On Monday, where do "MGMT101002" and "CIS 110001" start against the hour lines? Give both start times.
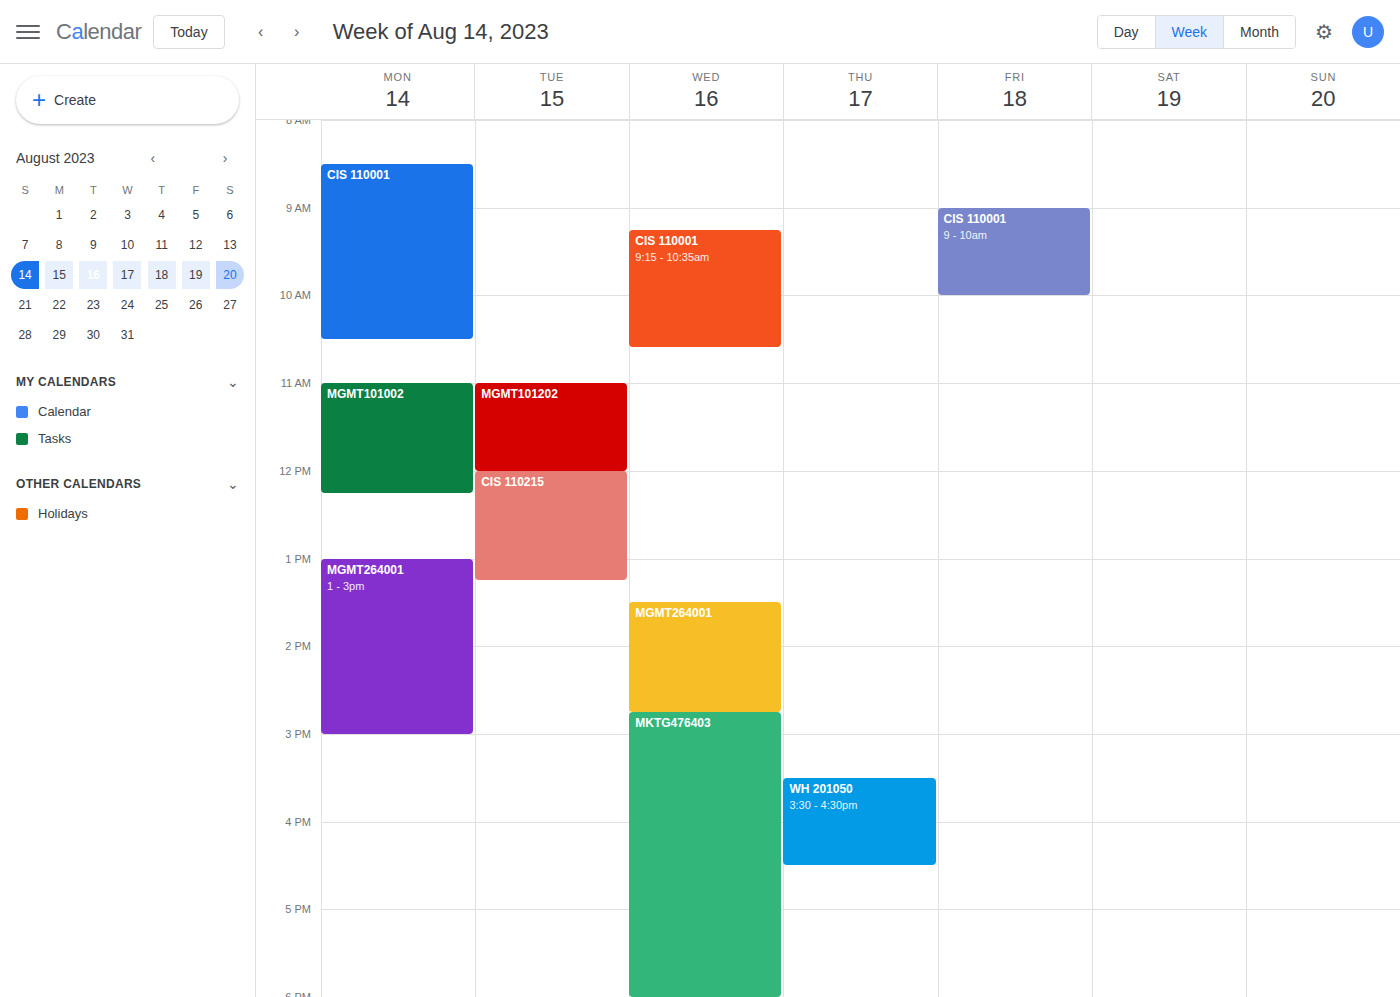
"MGMT101002": 11:00 AM, exactly on the 11 AM line. "CIS 110001": 8:30 AM, halfway between the 8 AM and 9 AM lines.